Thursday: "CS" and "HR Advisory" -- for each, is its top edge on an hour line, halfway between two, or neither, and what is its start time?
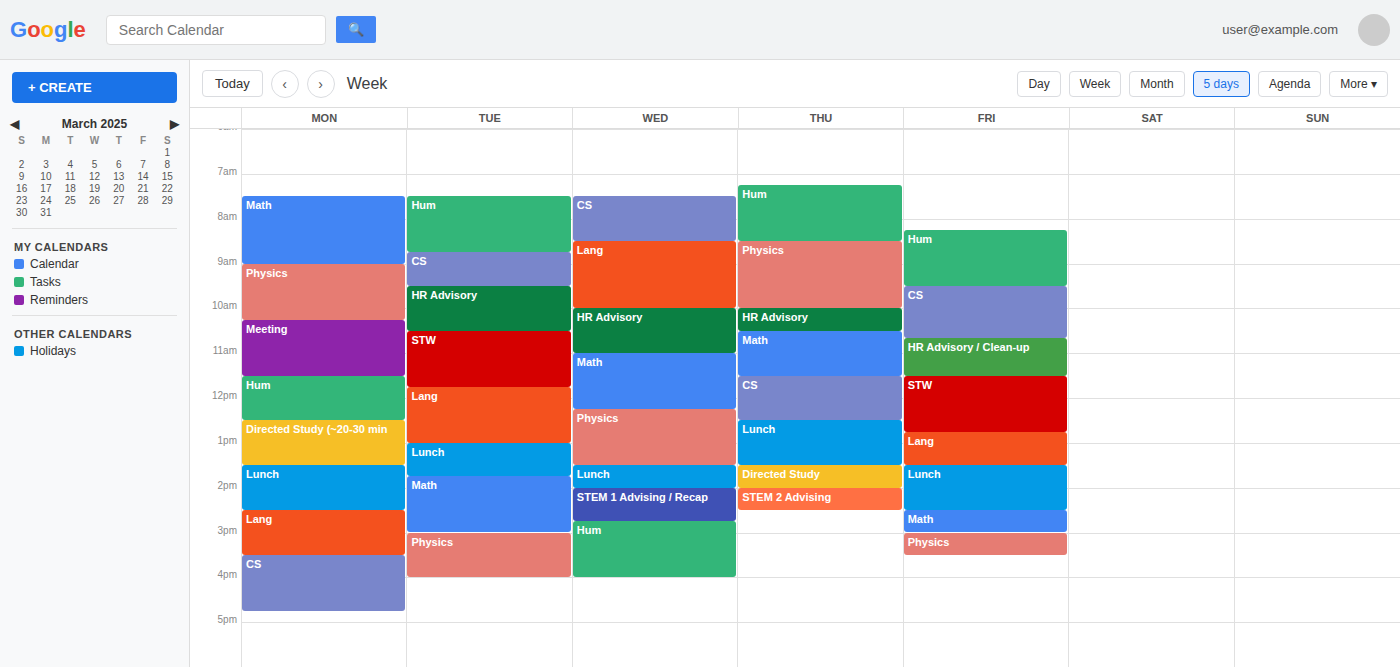
"CS": 11:30 AM, halfway between the 11 AM and 12 PM lines. "HR Advisory": 10:00 AM, exactly on the 10 AM line.